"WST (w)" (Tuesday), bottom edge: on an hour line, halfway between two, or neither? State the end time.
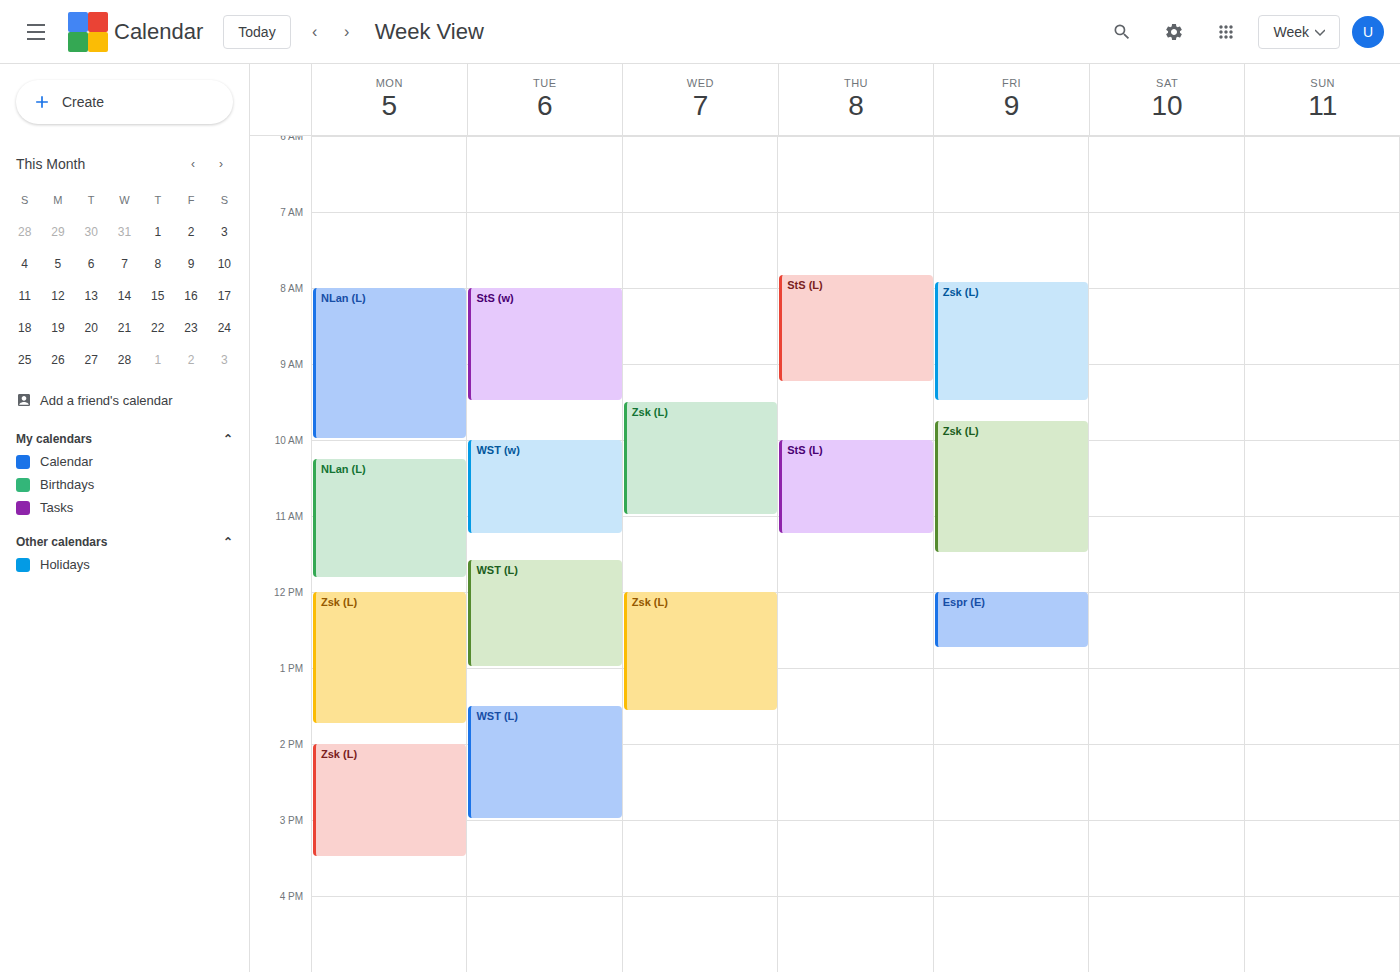
11:15 AM -- neither: a quarter of the way from the 11 AM line to the 12 PM line.